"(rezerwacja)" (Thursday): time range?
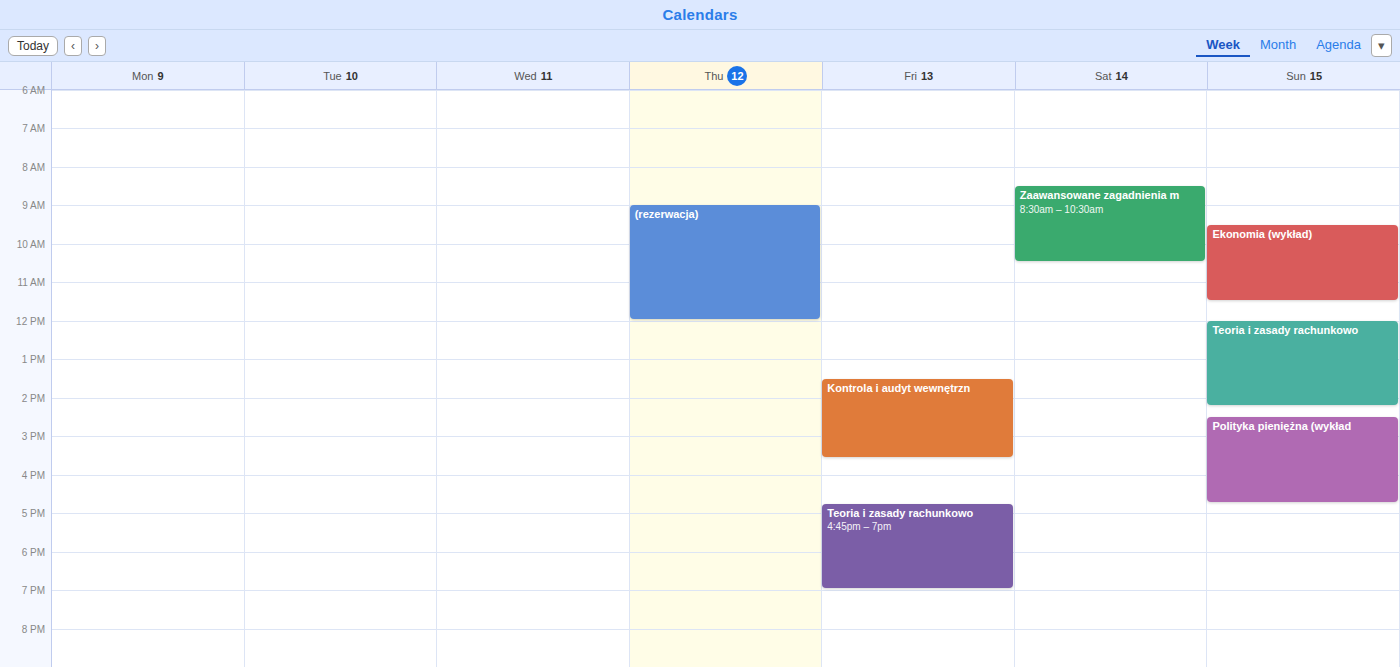
09:00 to 12:00